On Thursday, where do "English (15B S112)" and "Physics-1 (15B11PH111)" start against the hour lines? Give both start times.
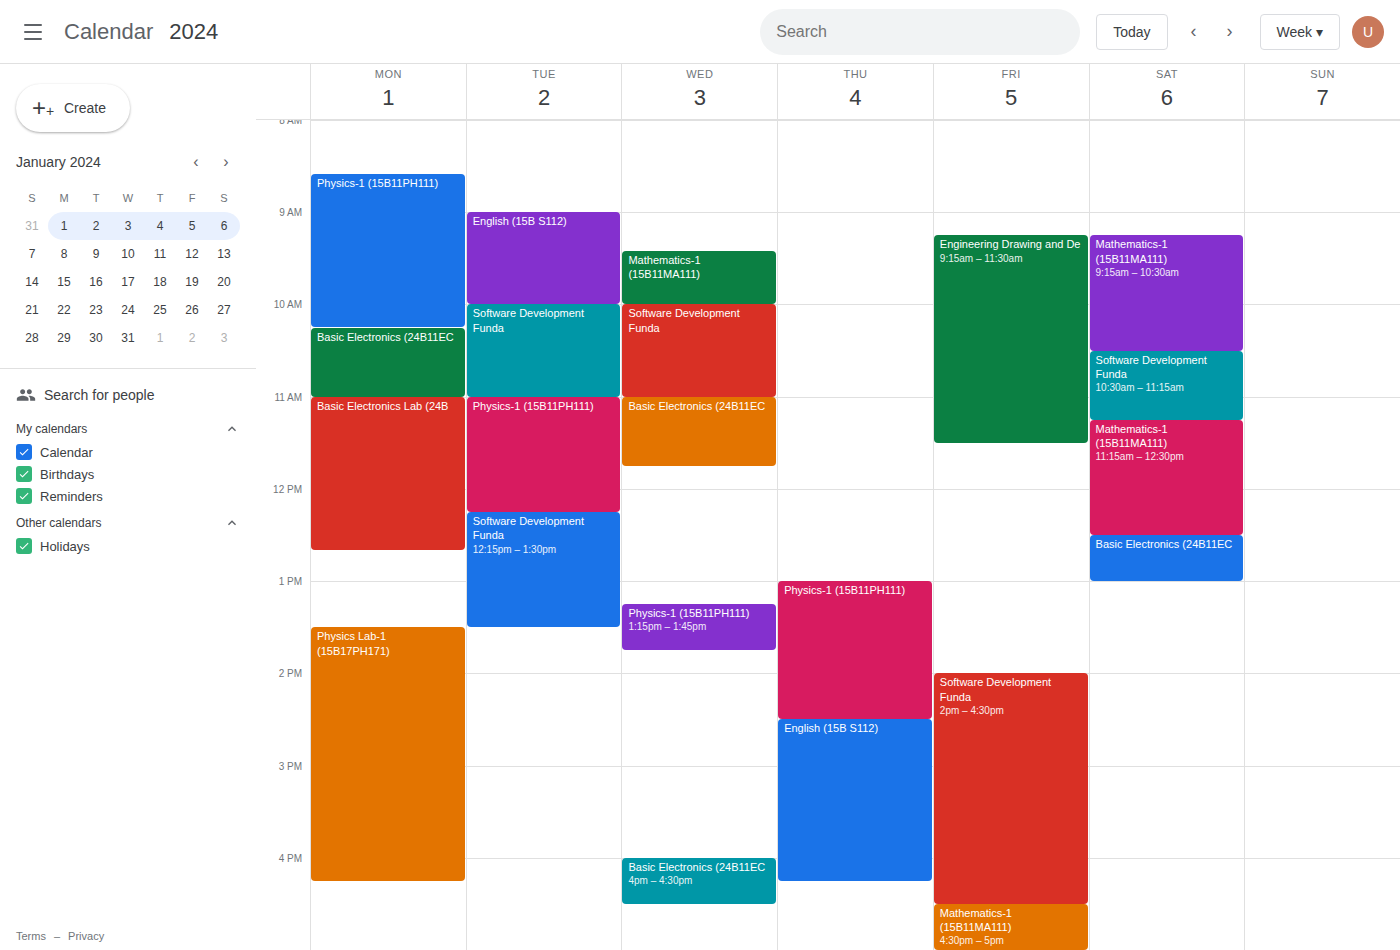
"English (15B S112)": 2:30 PM, halfway between the 2 PM and 3 PM lines. "Physics-1 (15B11PH111)": 1:00 PM, exactly on the 1 PM line.